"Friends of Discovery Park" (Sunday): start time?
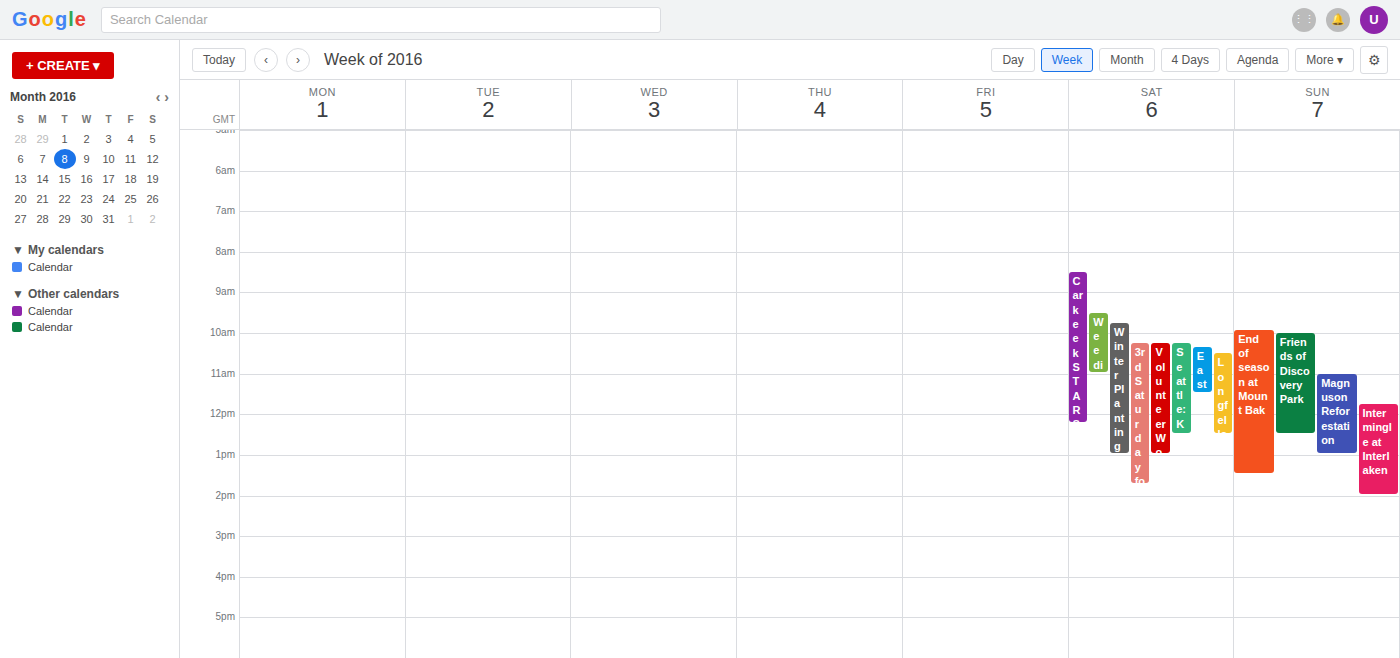
10:00 AM